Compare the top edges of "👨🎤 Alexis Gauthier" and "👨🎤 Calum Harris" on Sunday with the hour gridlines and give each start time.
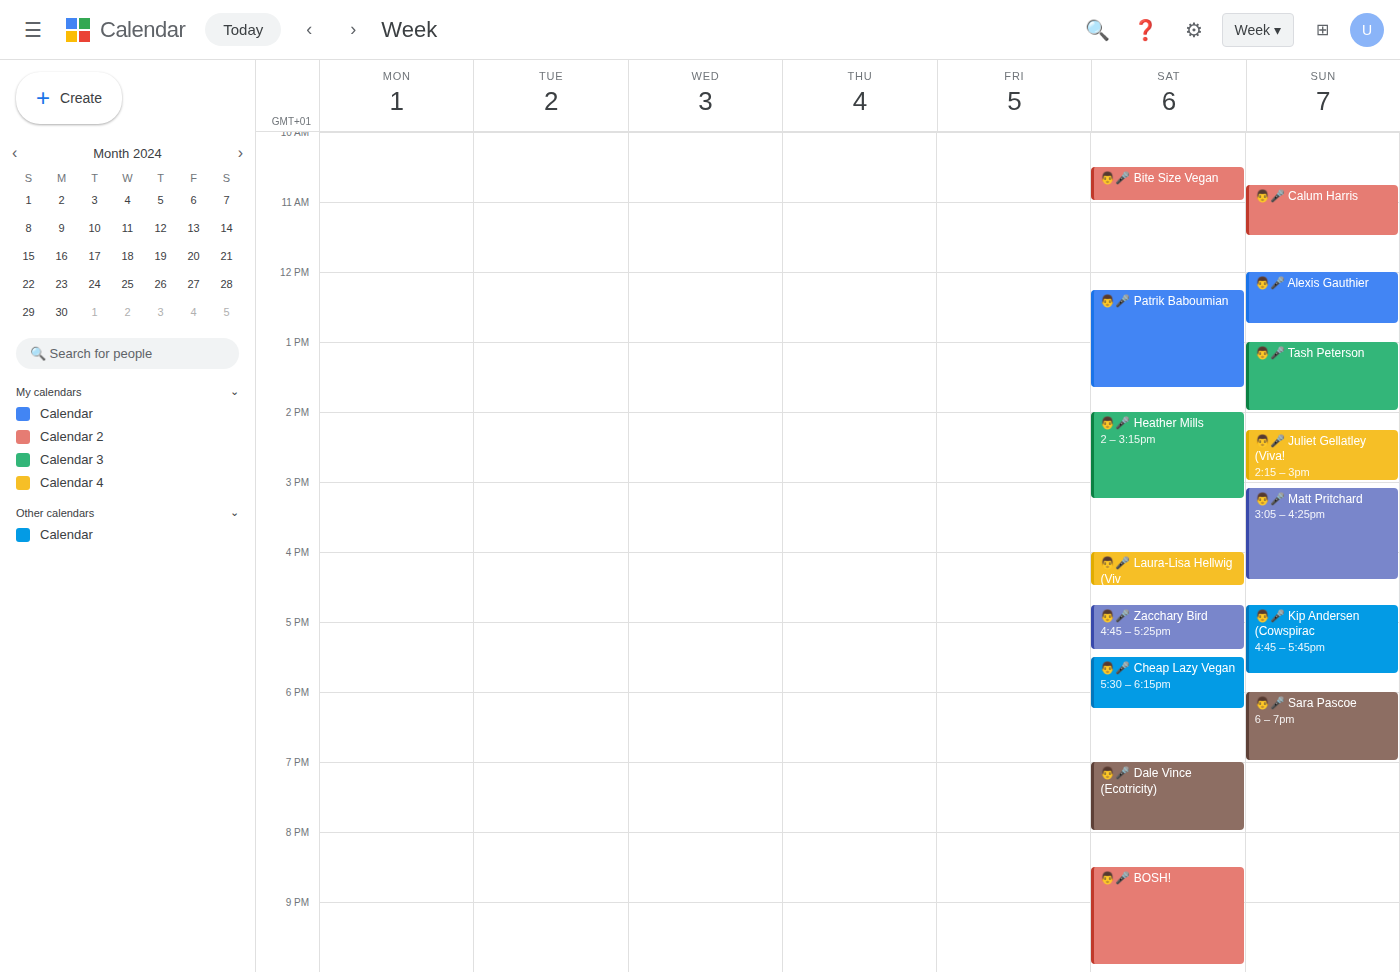
"👨🎤 Alexis Gauthier": 12:00 PM, exactly on the 12 PM line. "👨🎤 Calum Harris": 10:45 AM, neither: three quarters of the way from the 10 AM line to the 11 AM line.